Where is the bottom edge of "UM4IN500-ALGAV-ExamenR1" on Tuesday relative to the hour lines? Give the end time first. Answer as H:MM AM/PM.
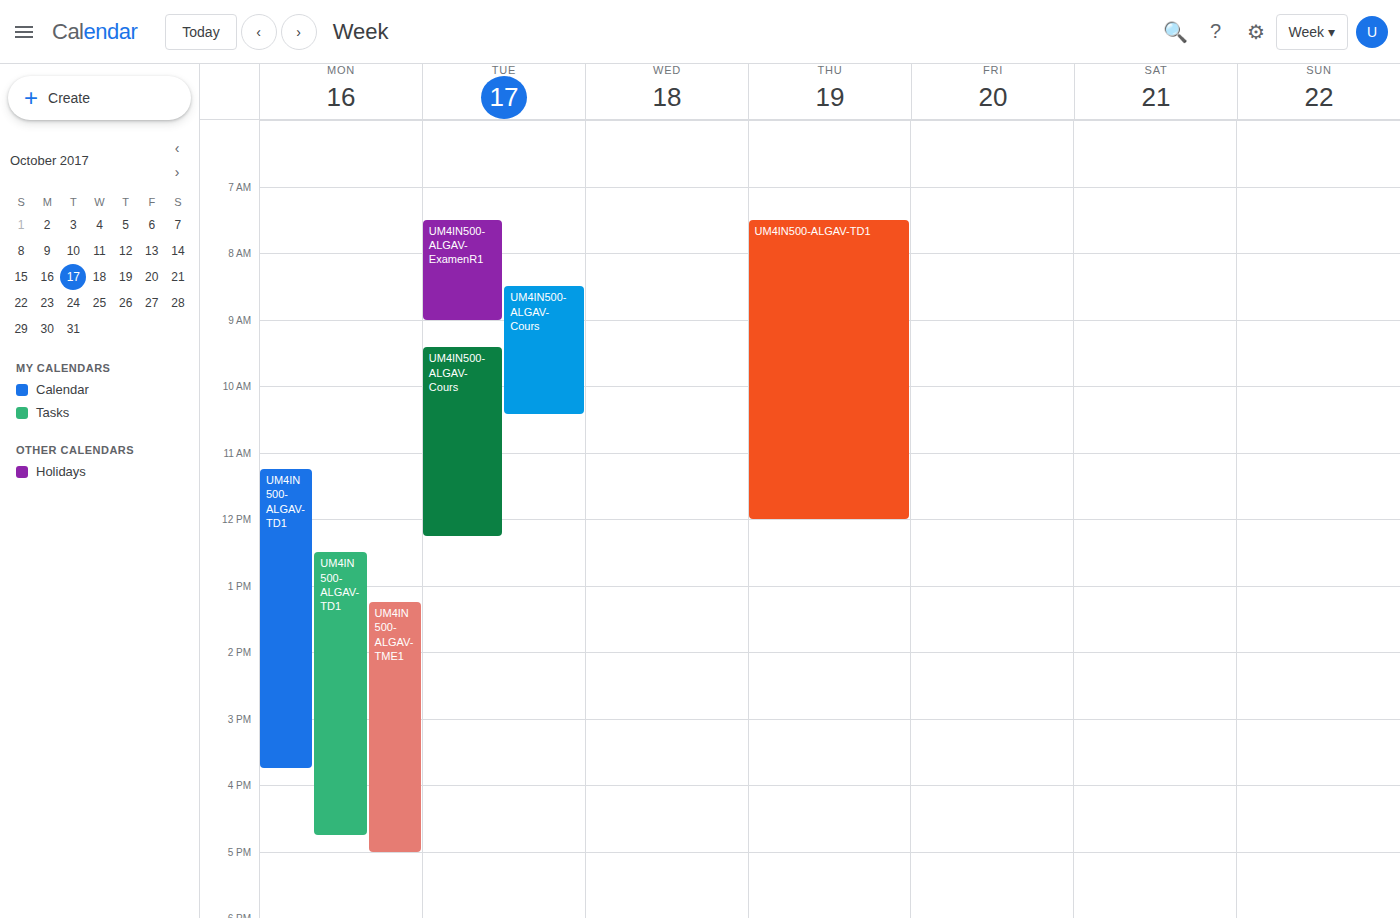
9:00 AM -- exactly on the 9 AM line.